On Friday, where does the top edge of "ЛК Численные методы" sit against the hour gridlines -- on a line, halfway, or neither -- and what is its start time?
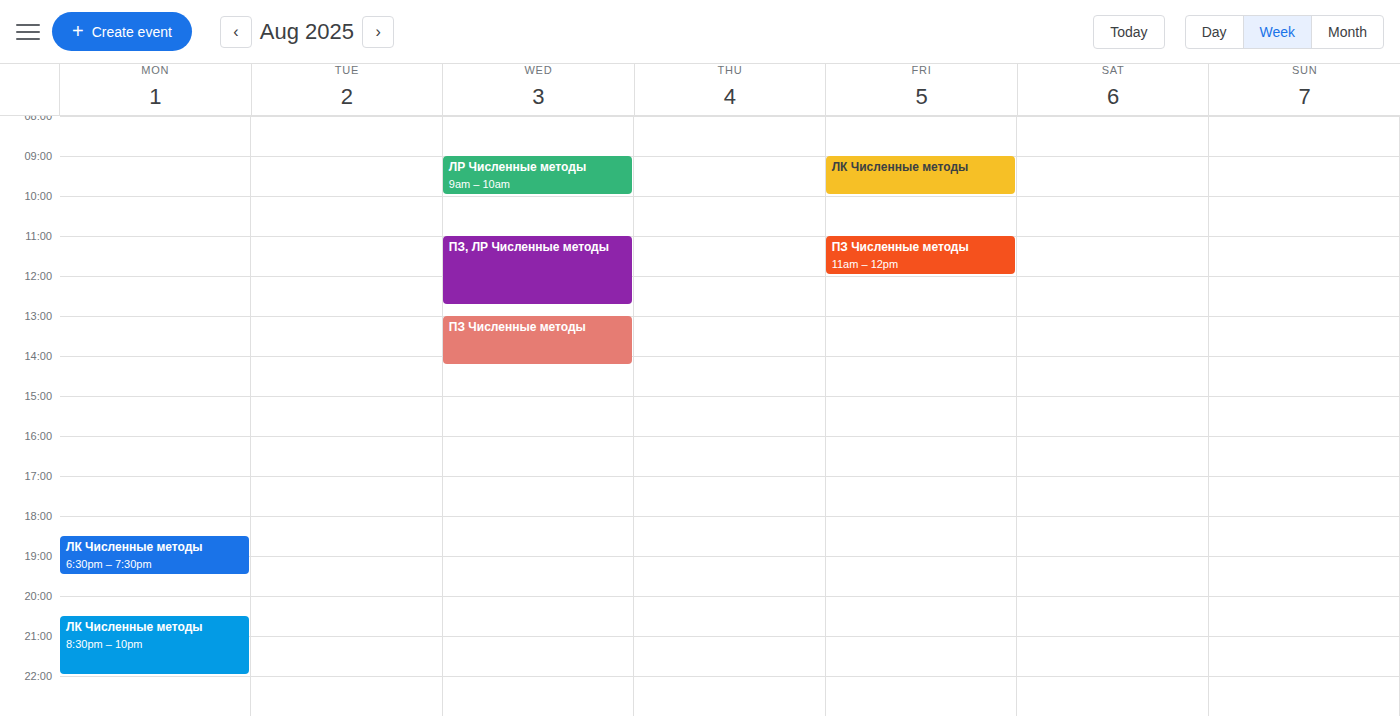
9:00 AM -- exactly on the 9 AM line.